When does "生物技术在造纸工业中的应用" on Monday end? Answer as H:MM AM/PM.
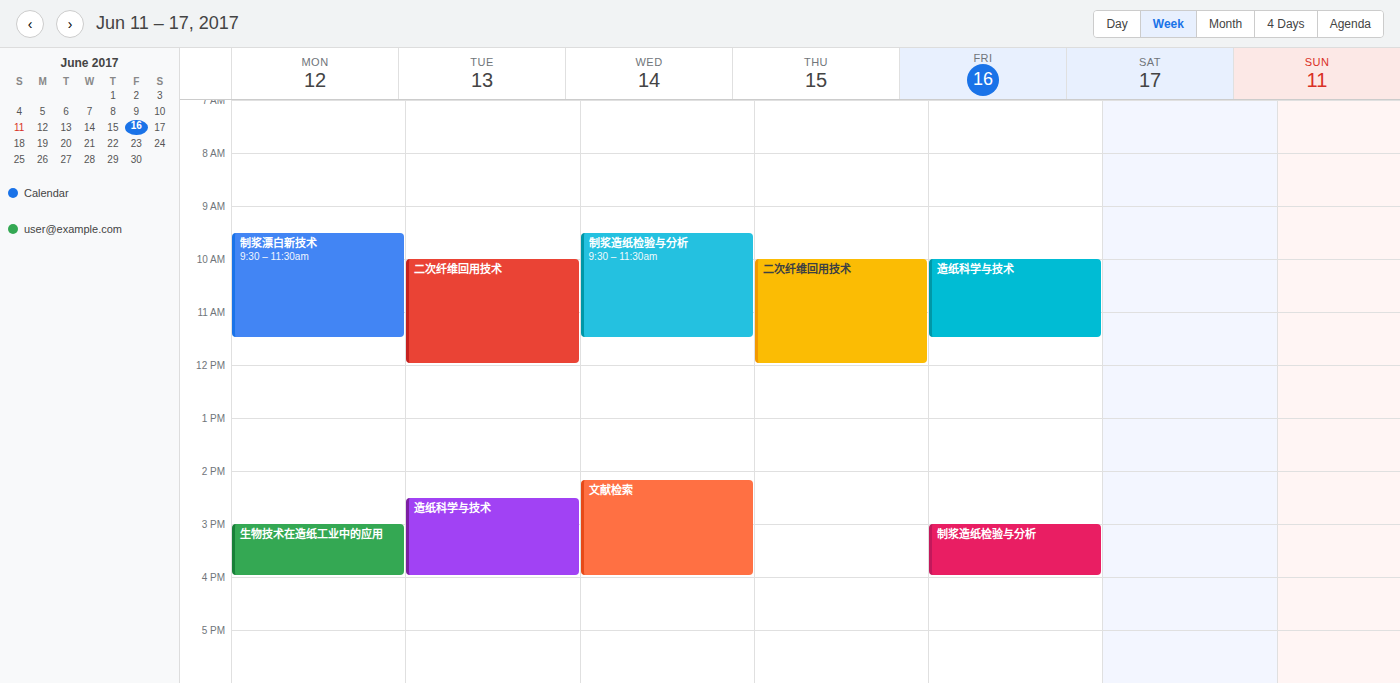
4:00 PM